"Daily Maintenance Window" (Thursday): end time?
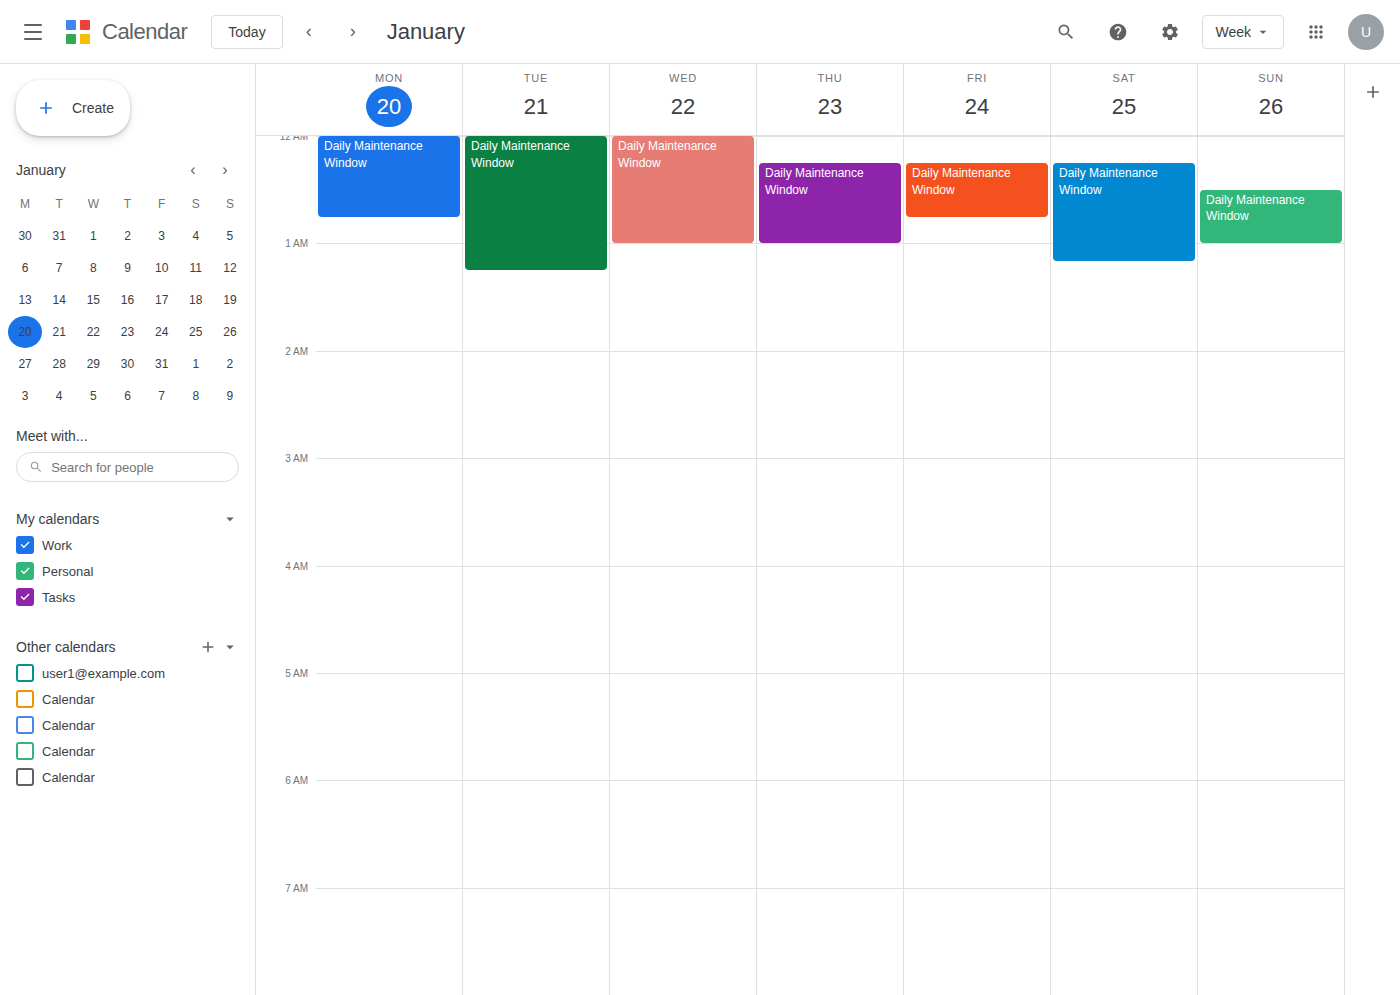
1:00 AM